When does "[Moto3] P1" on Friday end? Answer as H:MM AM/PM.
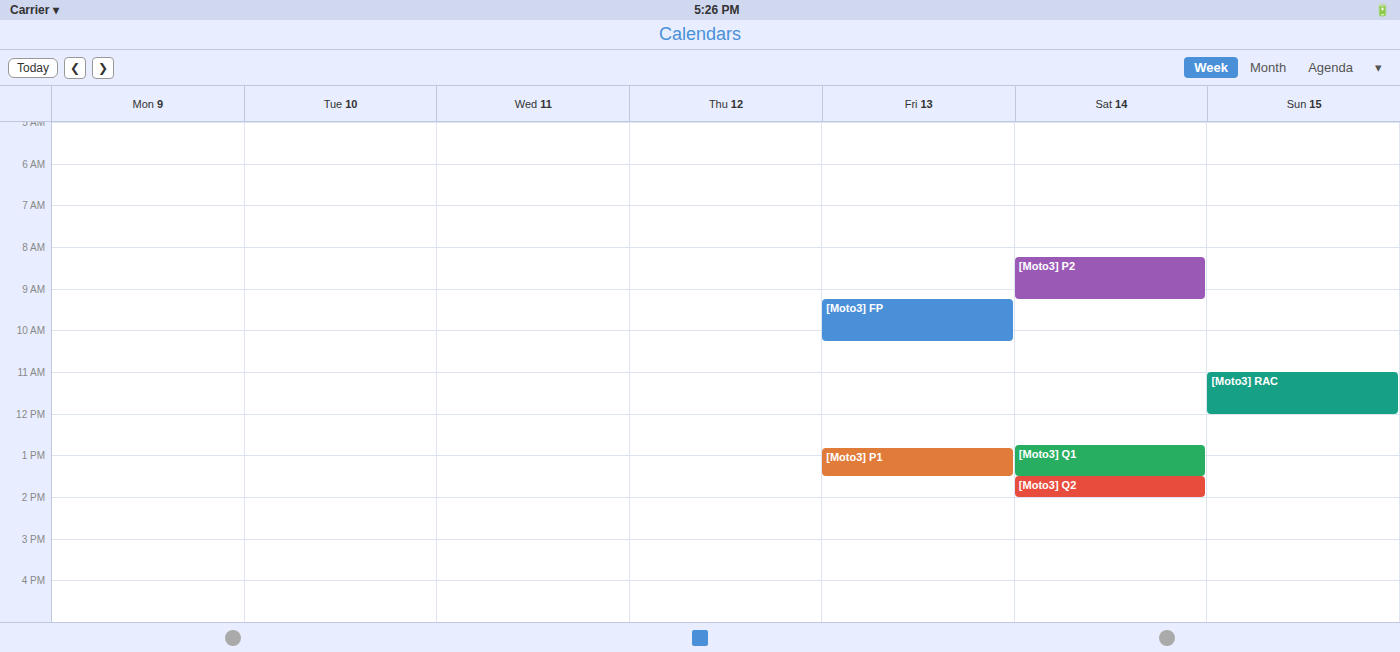
1:30 PM